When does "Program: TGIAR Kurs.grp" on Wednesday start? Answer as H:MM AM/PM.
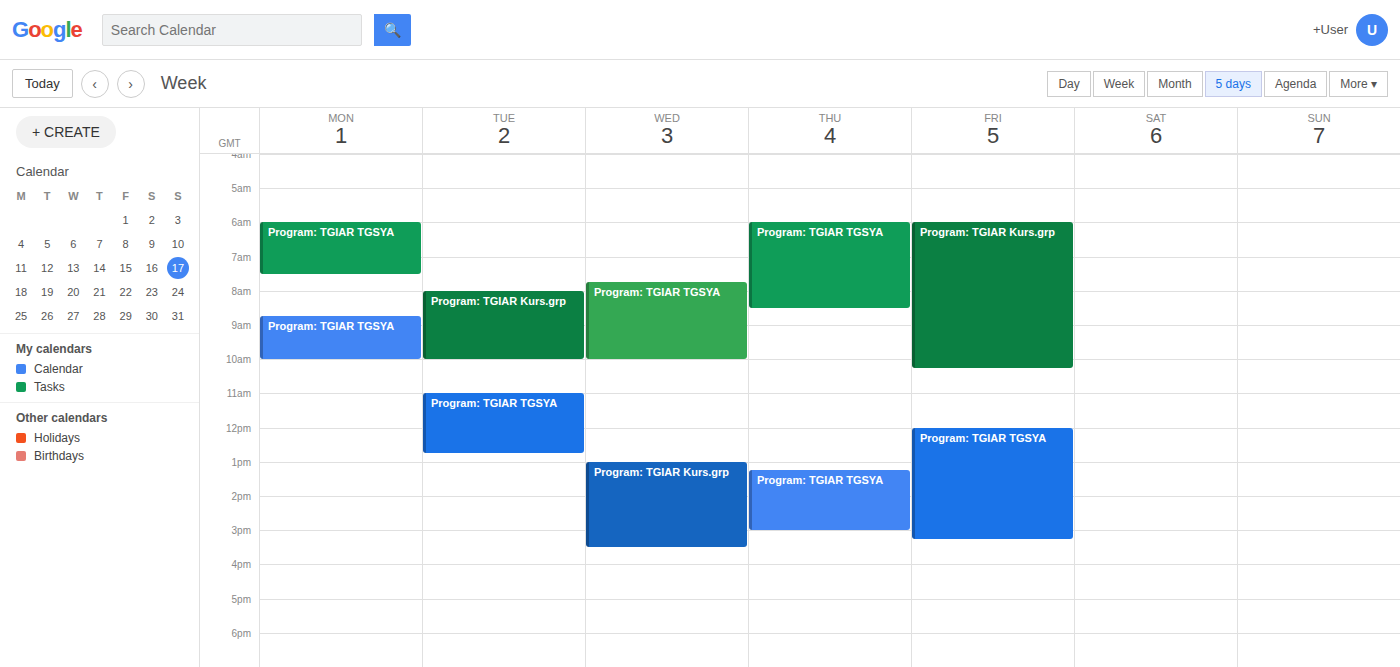
1:00 PM